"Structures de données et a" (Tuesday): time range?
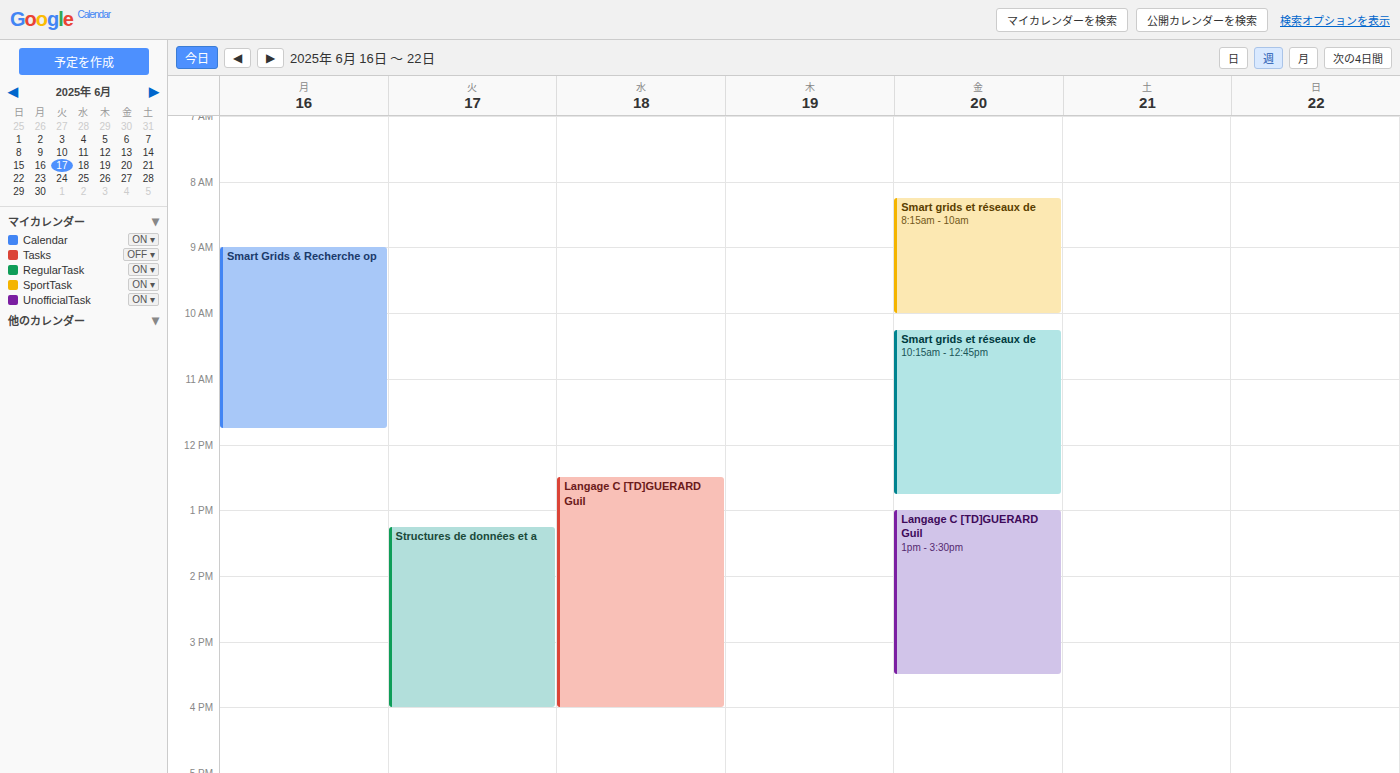
1:15 PM to 4:00 PM